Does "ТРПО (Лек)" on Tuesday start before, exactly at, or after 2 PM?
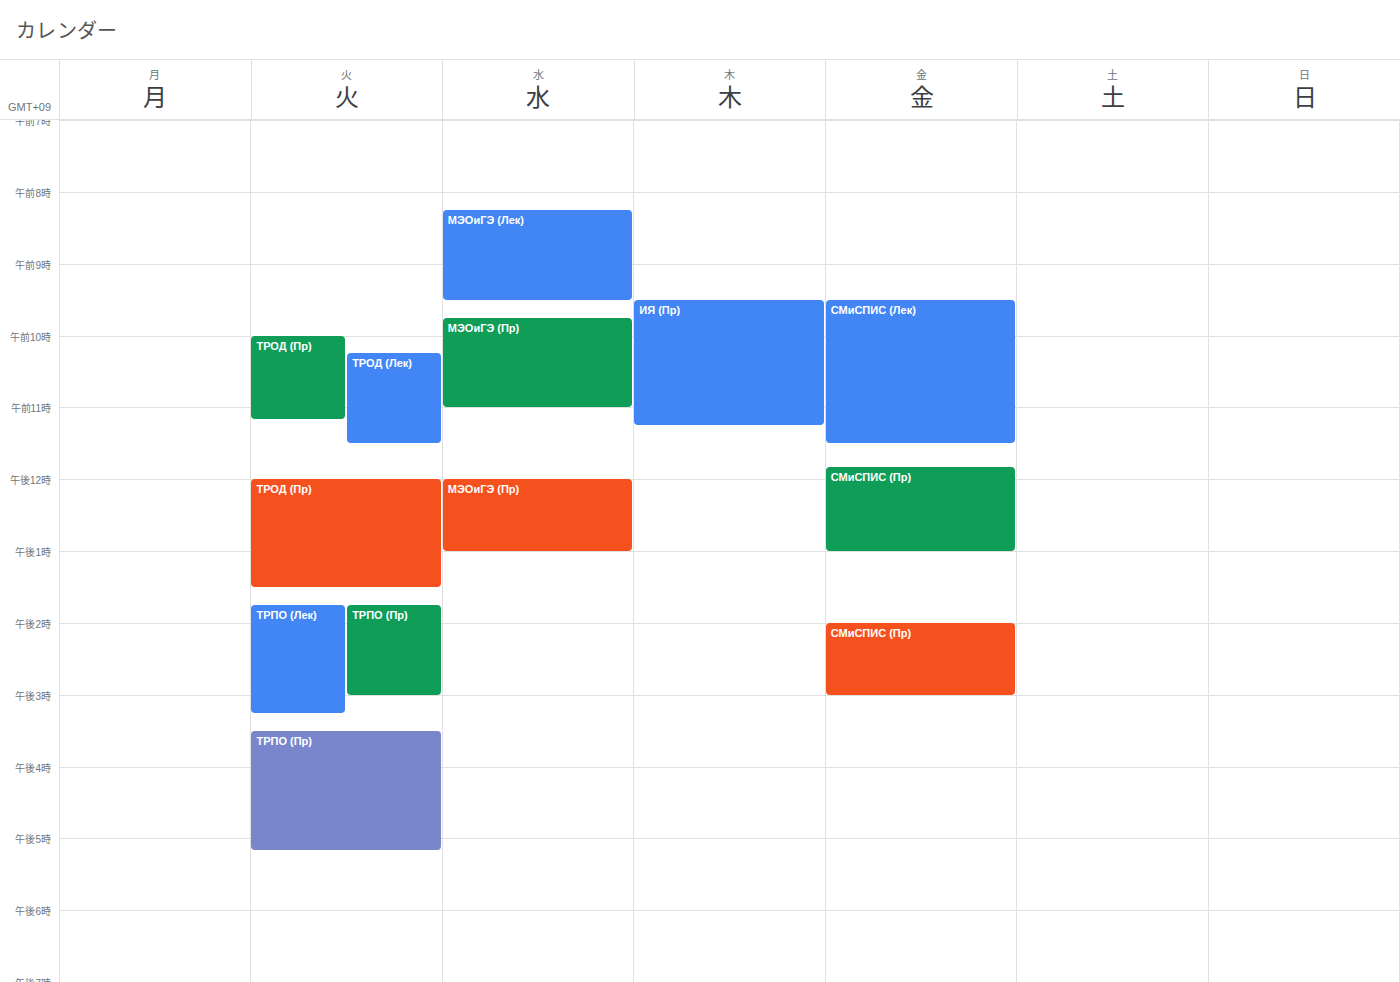
1:45 PM -- before 2 PM, 15 minutes above the 2 PM line.